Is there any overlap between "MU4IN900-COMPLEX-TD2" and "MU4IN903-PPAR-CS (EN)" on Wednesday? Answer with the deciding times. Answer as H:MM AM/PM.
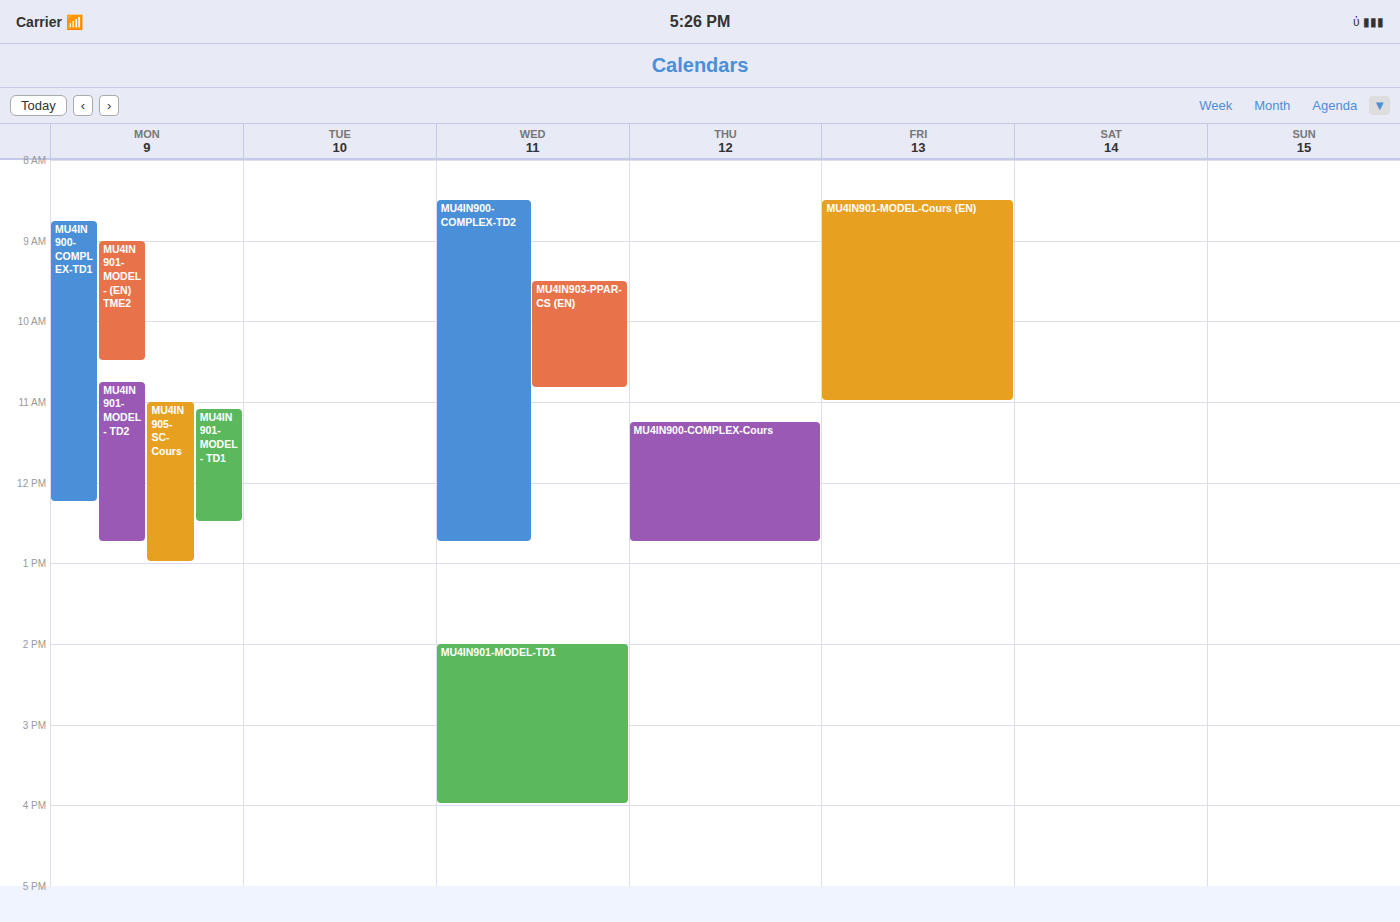
"MU4IN903-PPAR-CS (EN)" runs 9:30 AM to 10:50 AM, inside "MU4IN900-COMPLEX-TD2" -- they overlap.